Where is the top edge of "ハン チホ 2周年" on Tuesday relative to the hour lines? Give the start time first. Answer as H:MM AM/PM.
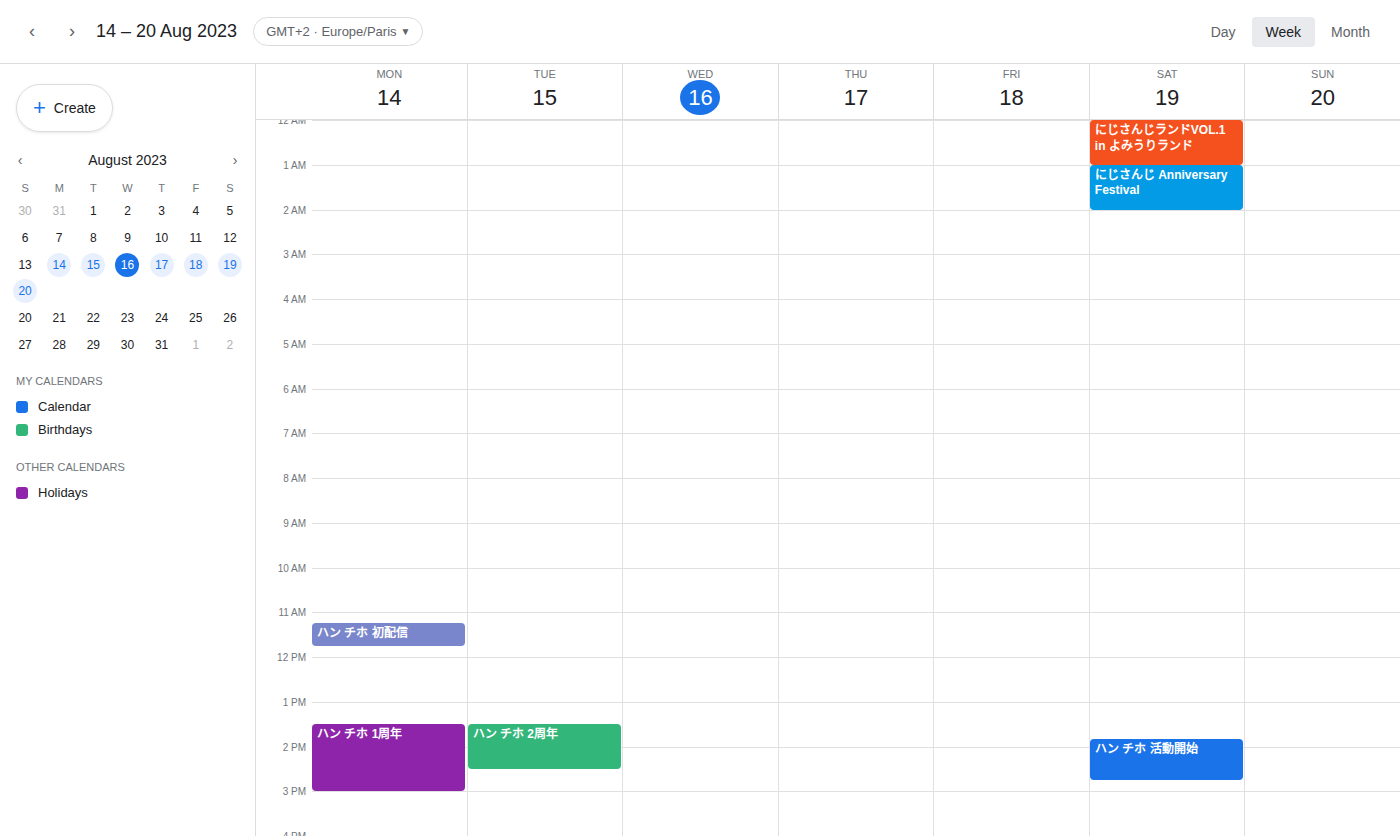
1:30 PM -- halfway between the 1 PM and 2 PM lines.